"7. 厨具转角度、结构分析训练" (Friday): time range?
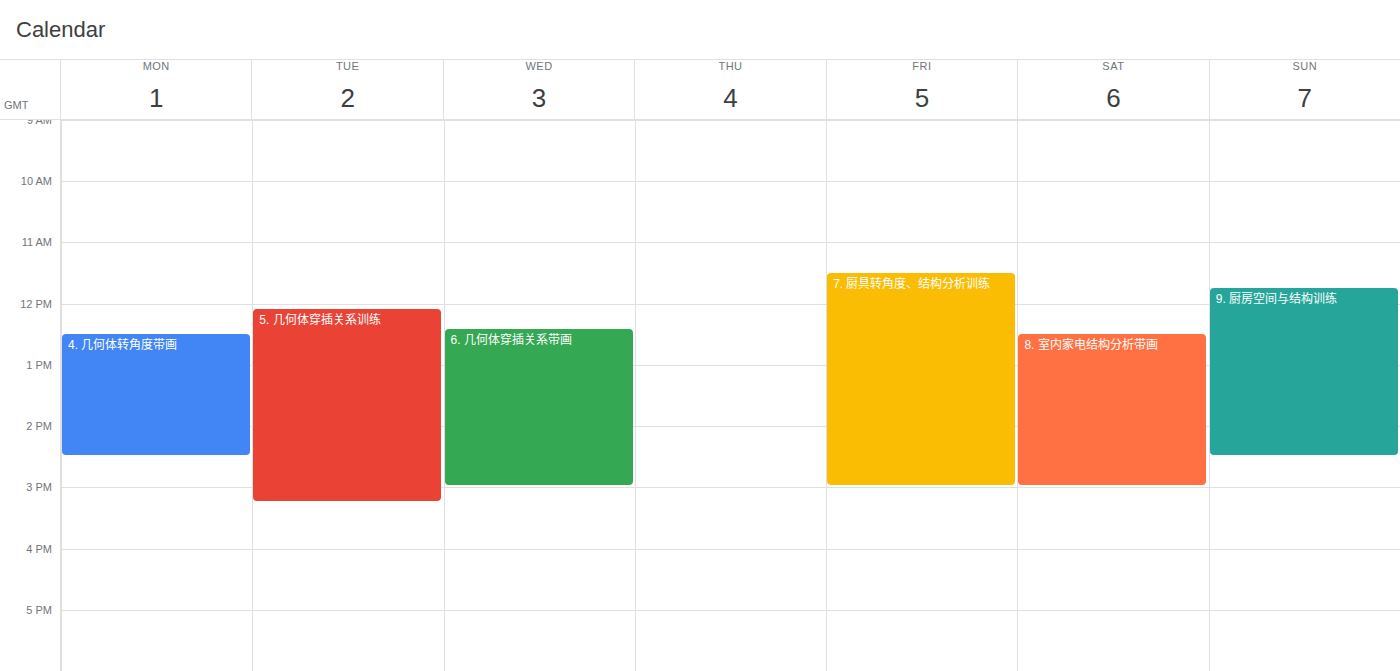
11:30 AM to 3:00 PM